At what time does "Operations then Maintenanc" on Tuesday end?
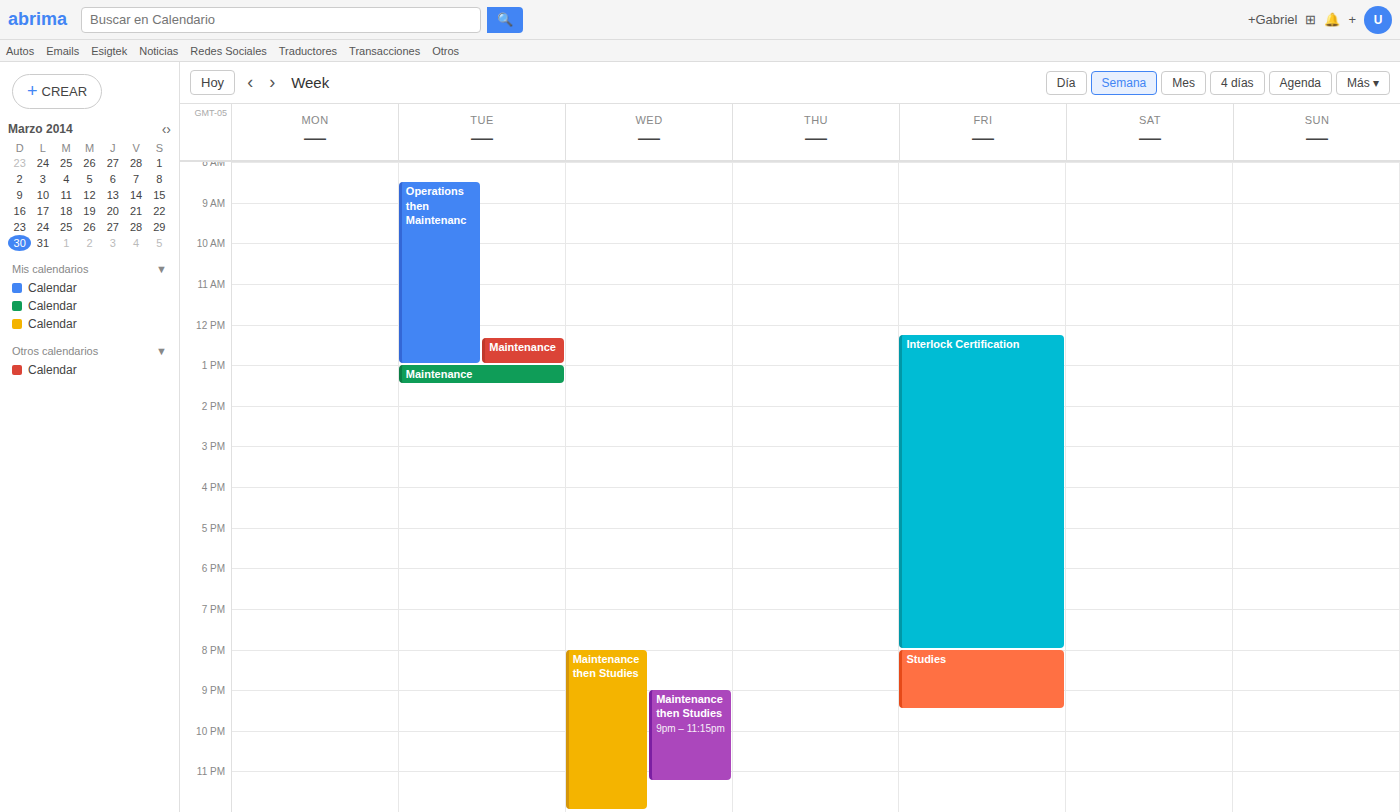
1:00 PM